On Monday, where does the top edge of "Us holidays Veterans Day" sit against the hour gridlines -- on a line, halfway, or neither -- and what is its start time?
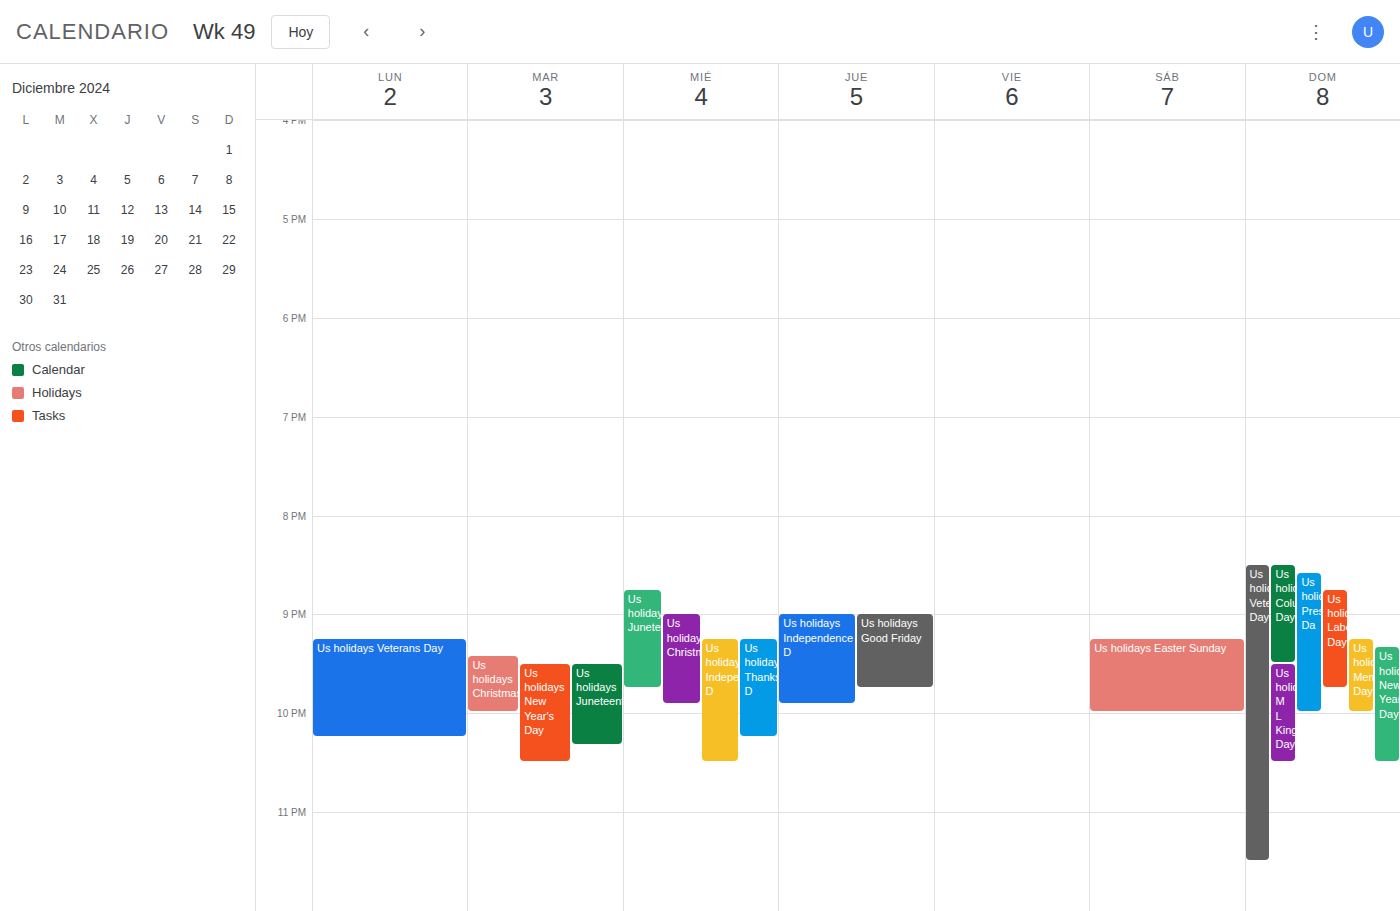
9:15 PM -- neither: a quarter of the way from the 9 PM line to the 10 PM line.